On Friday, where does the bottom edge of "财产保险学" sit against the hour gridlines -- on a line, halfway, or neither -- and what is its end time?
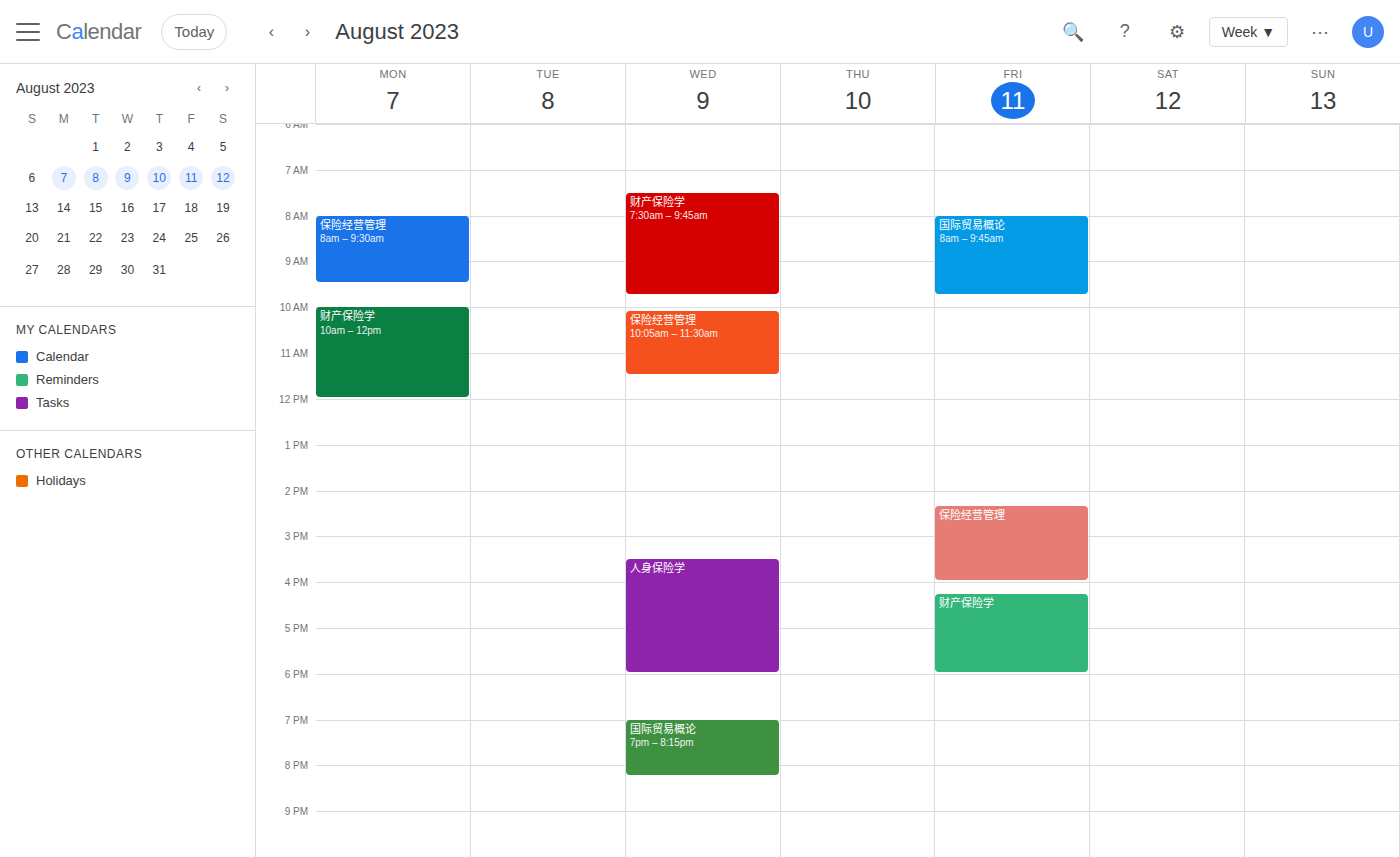
6:00 PM -- exactly on the 6 PM line.